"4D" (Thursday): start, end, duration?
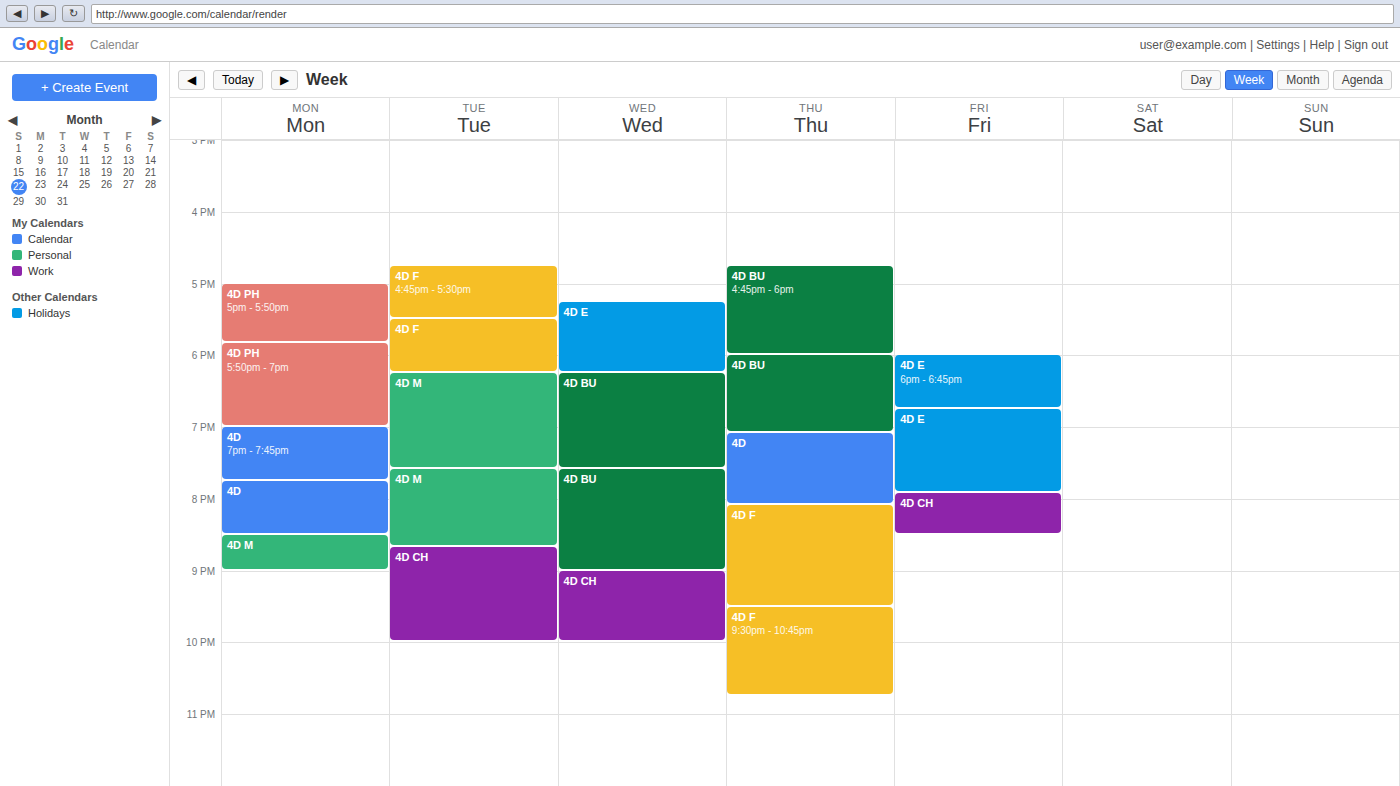
7:05 PM to 8:05 PM, 1 hour